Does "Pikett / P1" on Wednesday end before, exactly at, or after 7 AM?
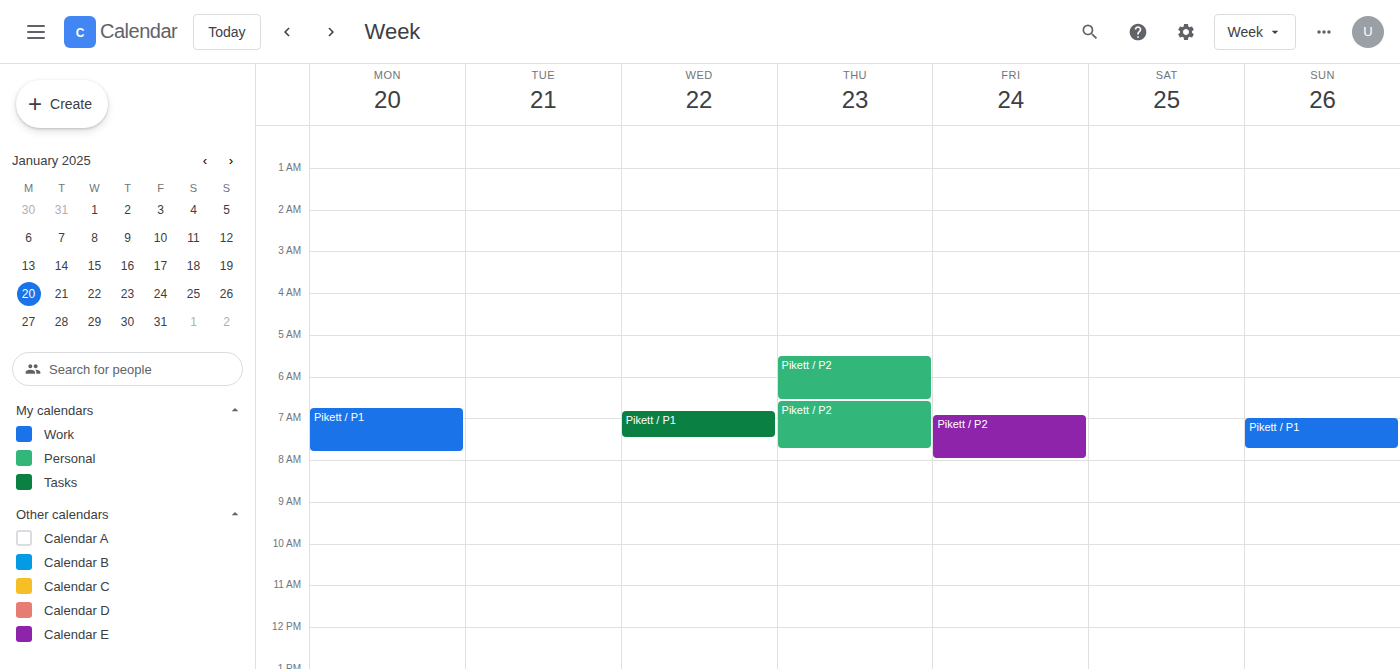
7:30 AM -- after 7 AM, 30 minutes below the 7 AM line.